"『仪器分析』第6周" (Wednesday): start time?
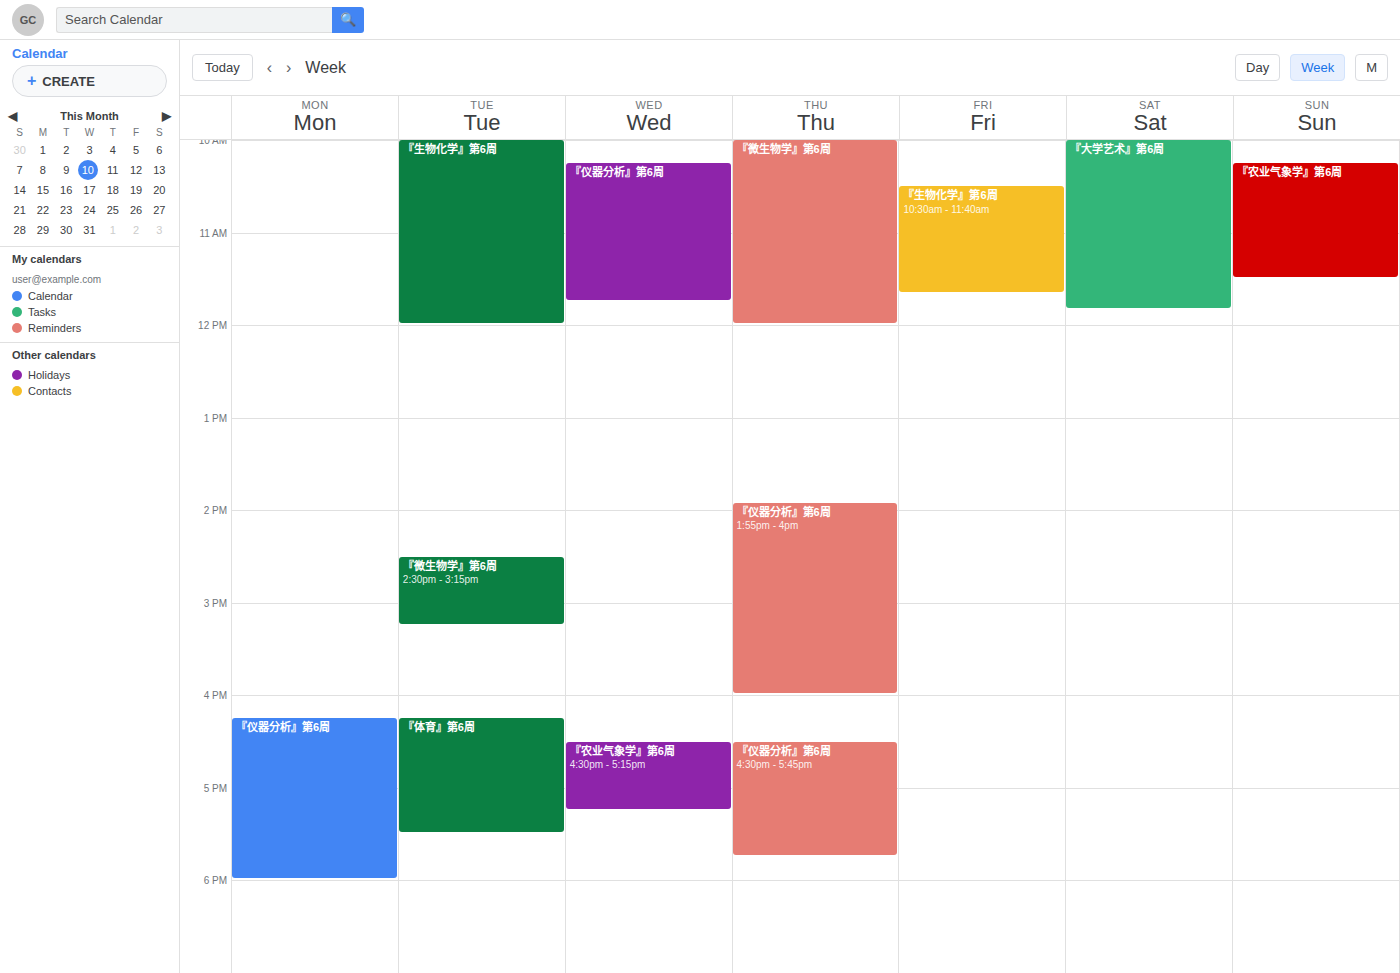
10:15